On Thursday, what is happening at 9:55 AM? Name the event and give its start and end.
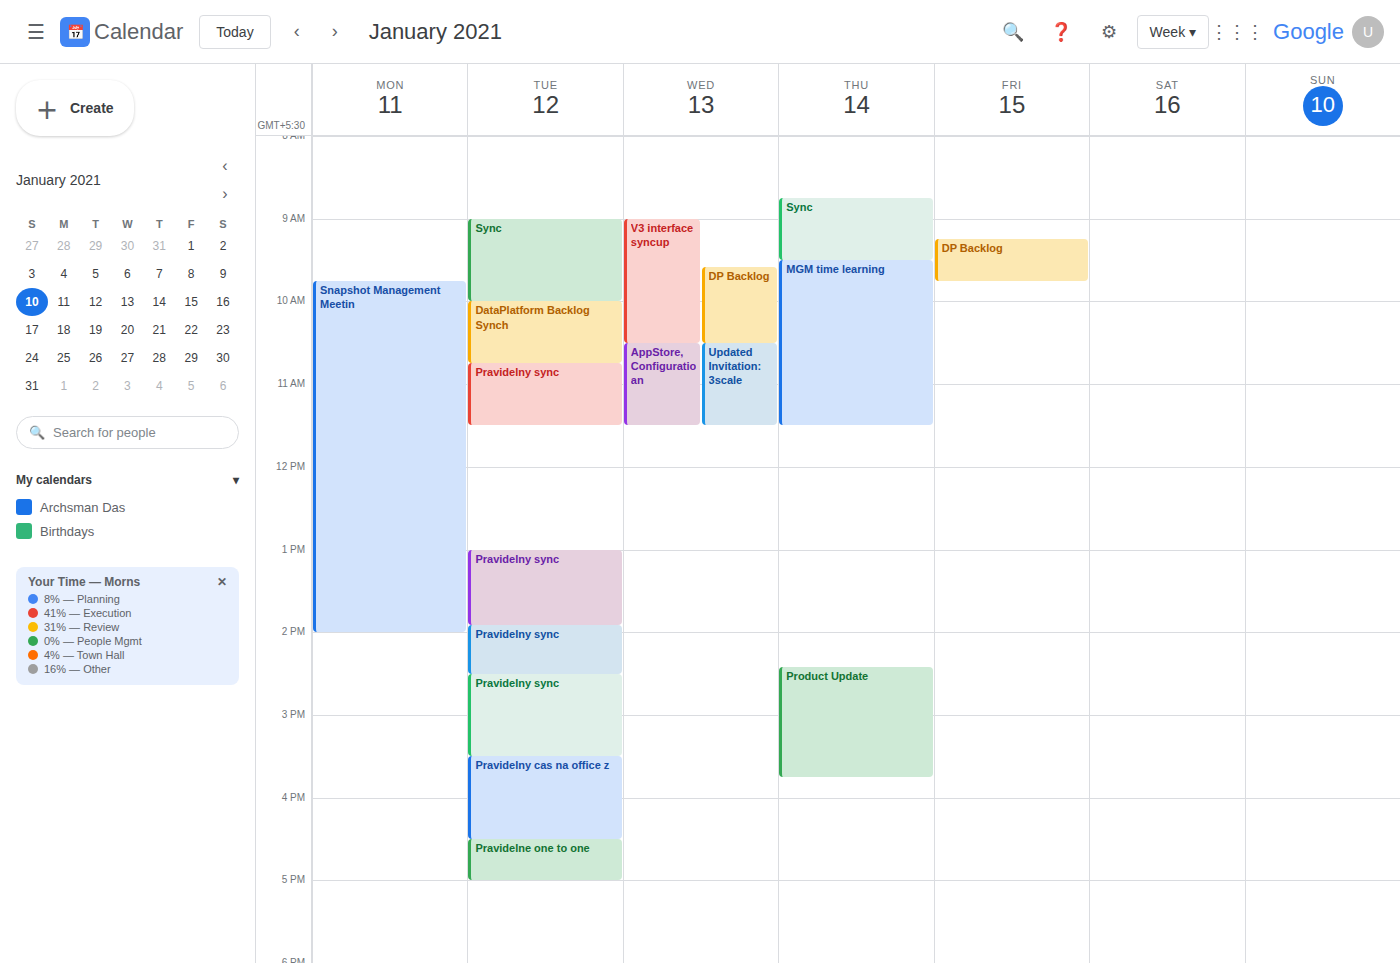
"MGM time learning", 9:30 AM to 11:30 AM